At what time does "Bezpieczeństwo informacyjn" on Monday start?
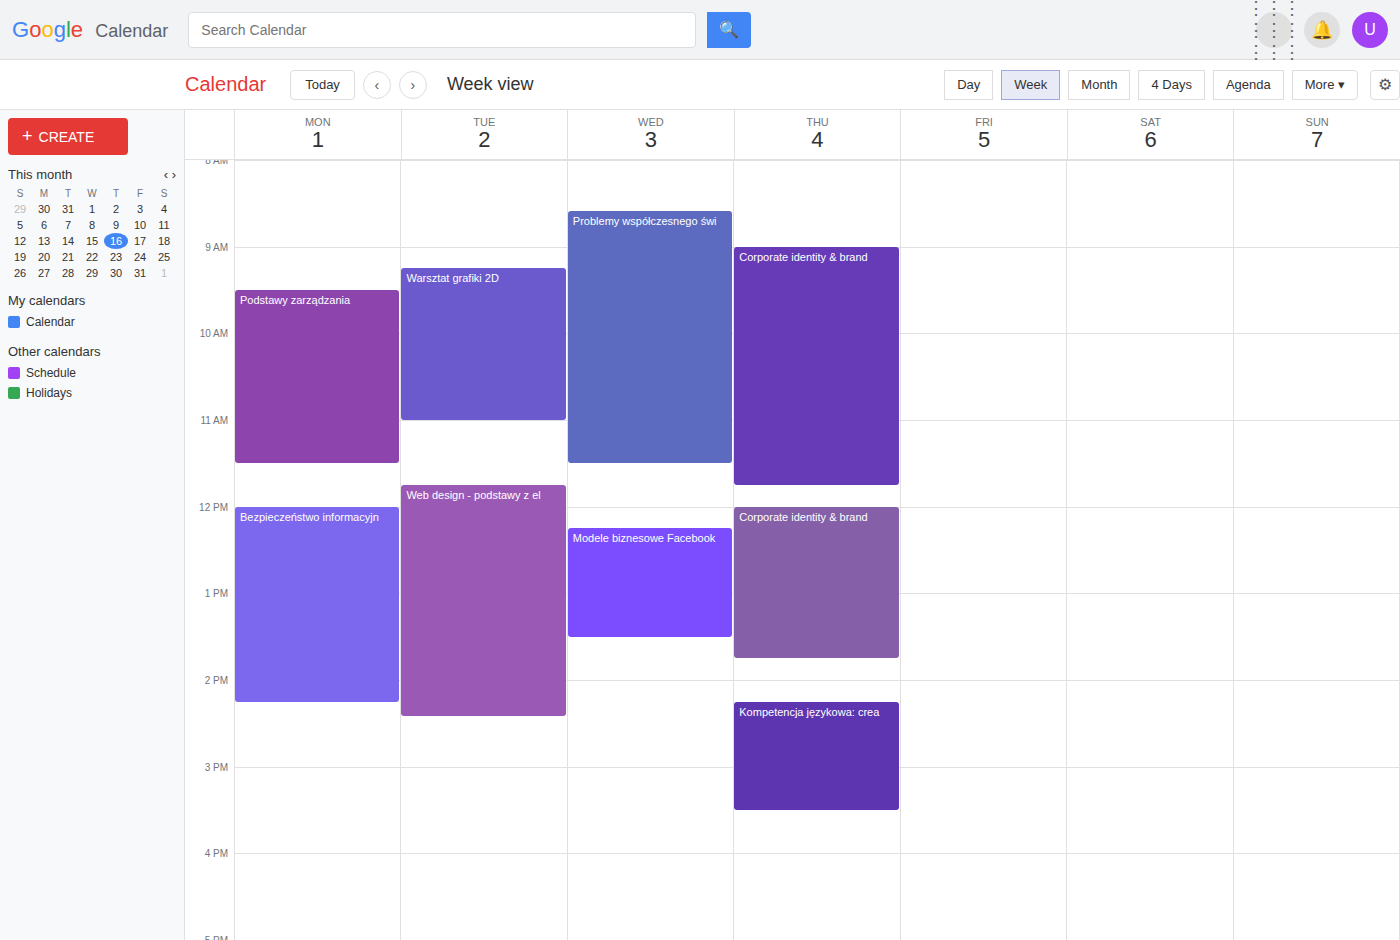
12:00 PM